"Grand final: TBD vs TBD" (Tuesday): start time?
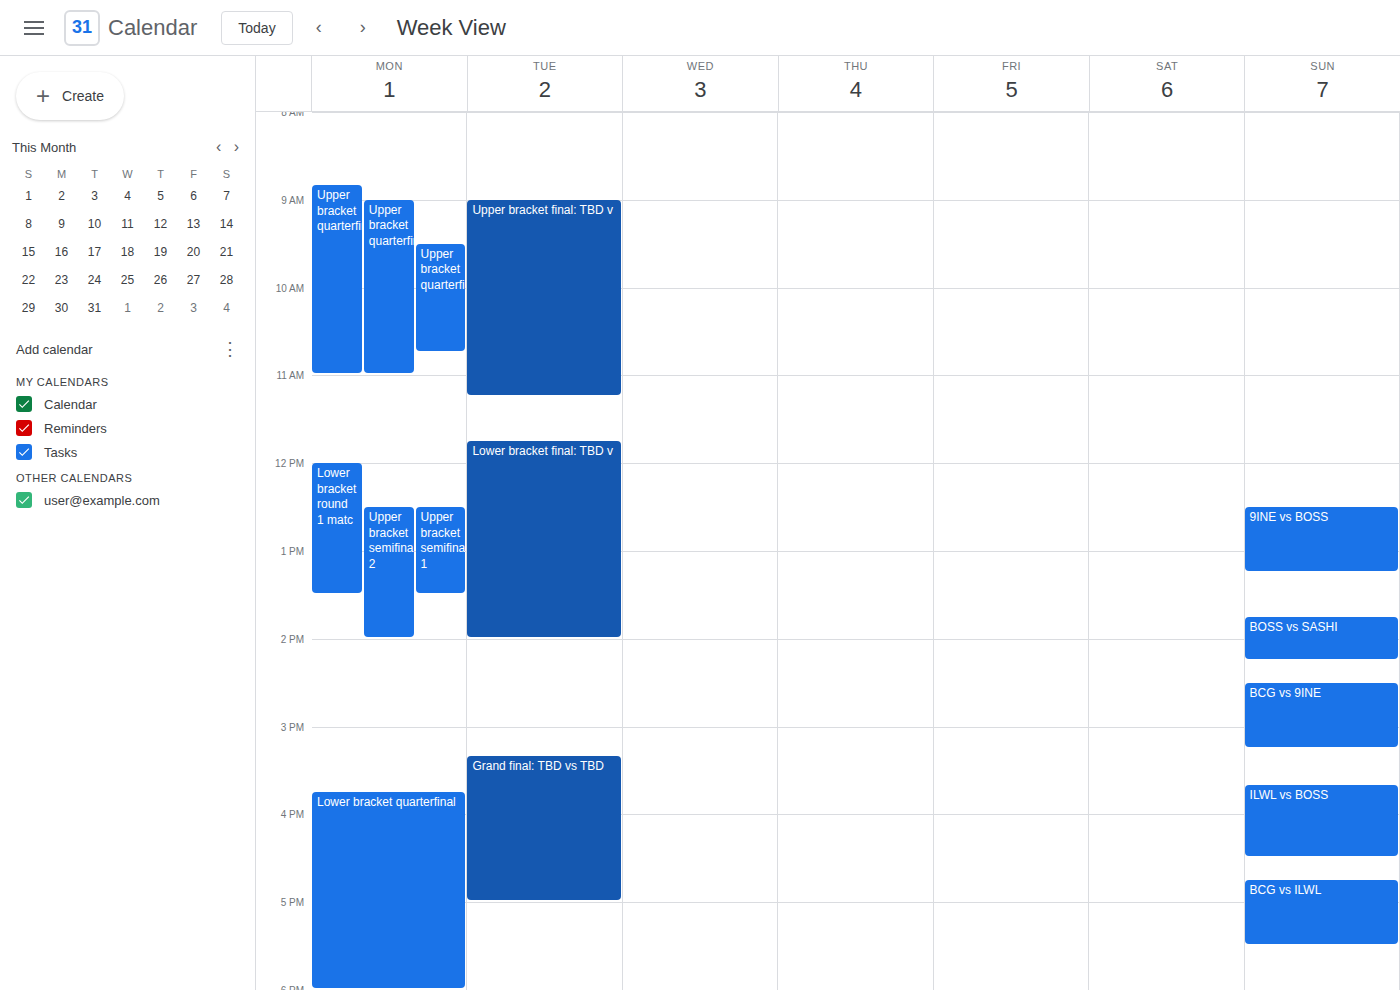
3:20 PM